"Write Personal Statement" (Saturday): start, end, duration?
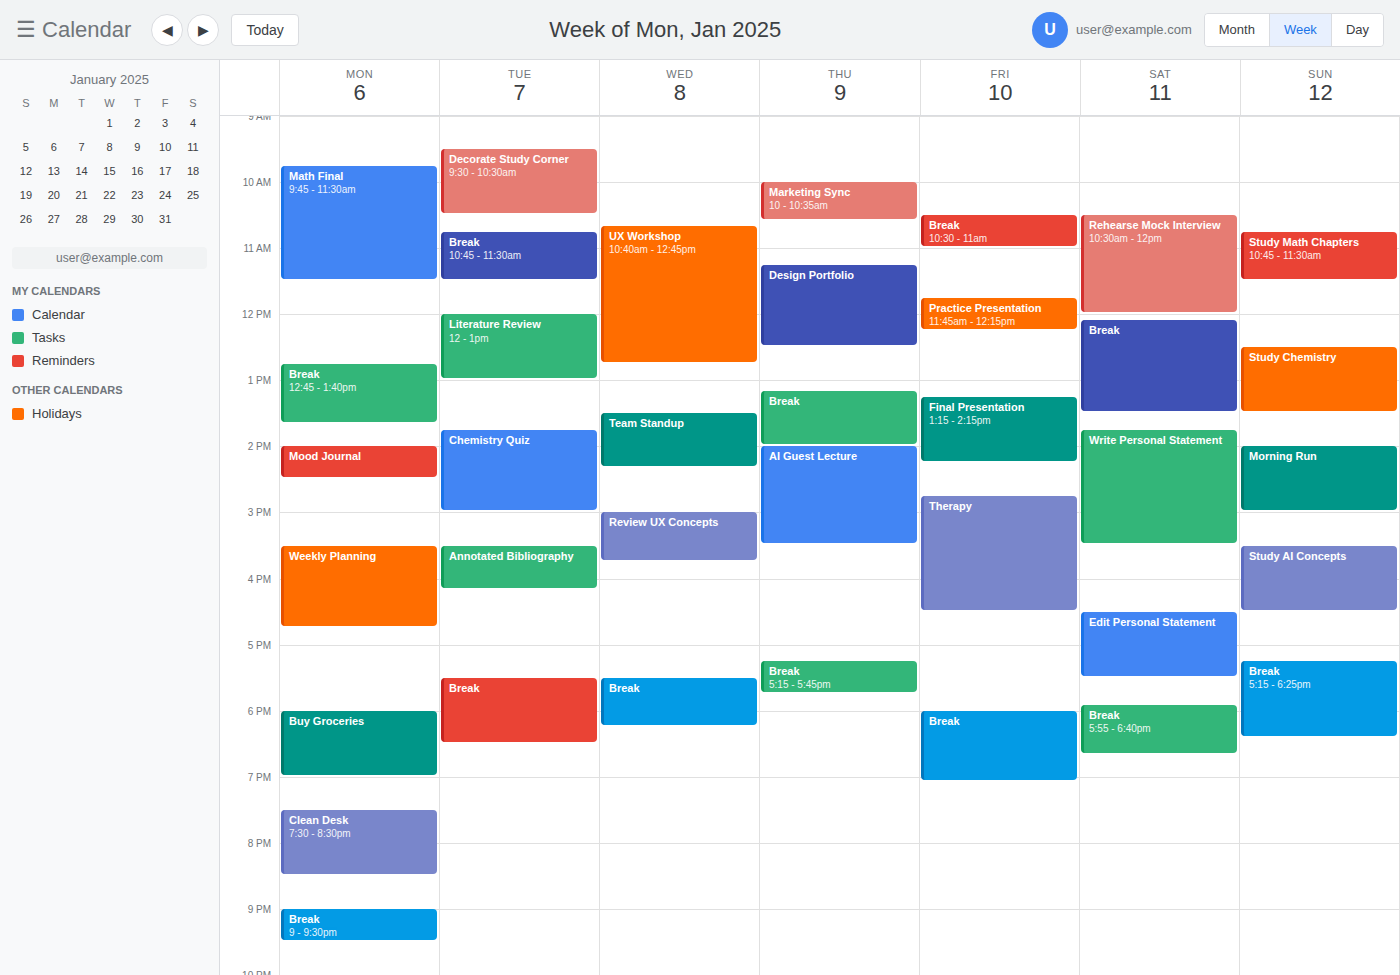
1:45 PM to 3:30 PM, 1 hour 45 minutes